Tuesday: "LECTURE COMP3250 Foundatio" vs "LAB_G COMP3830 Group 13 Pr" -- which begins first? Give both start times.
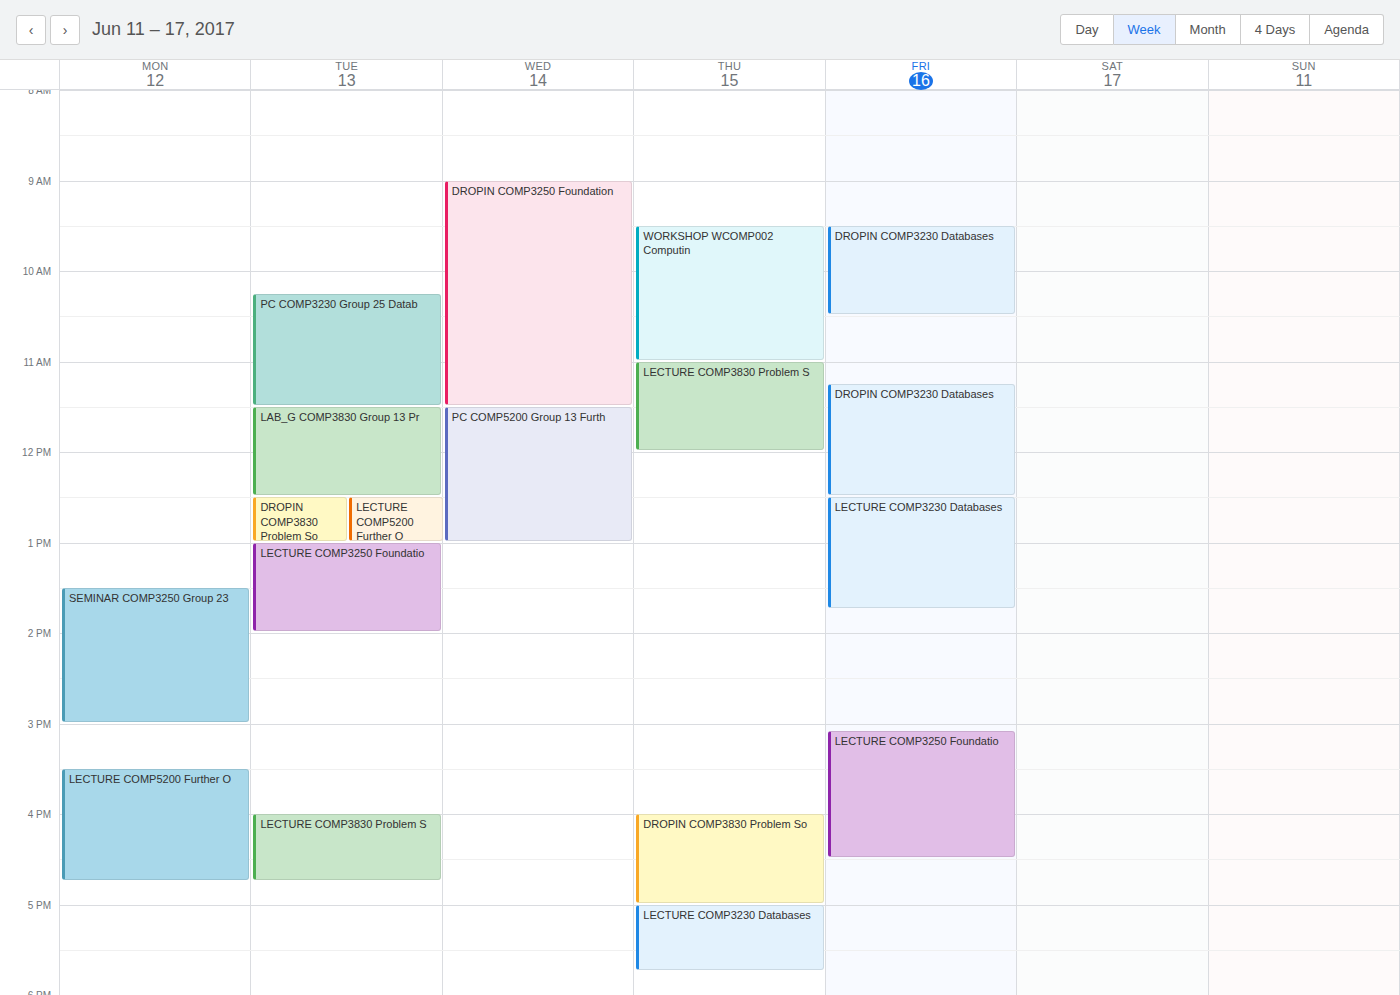
"LAB_G COMP3830 Group 13 Pr" 11:30 AM; "LECTURE COMP3250 Foundatio" 1:00 PM.